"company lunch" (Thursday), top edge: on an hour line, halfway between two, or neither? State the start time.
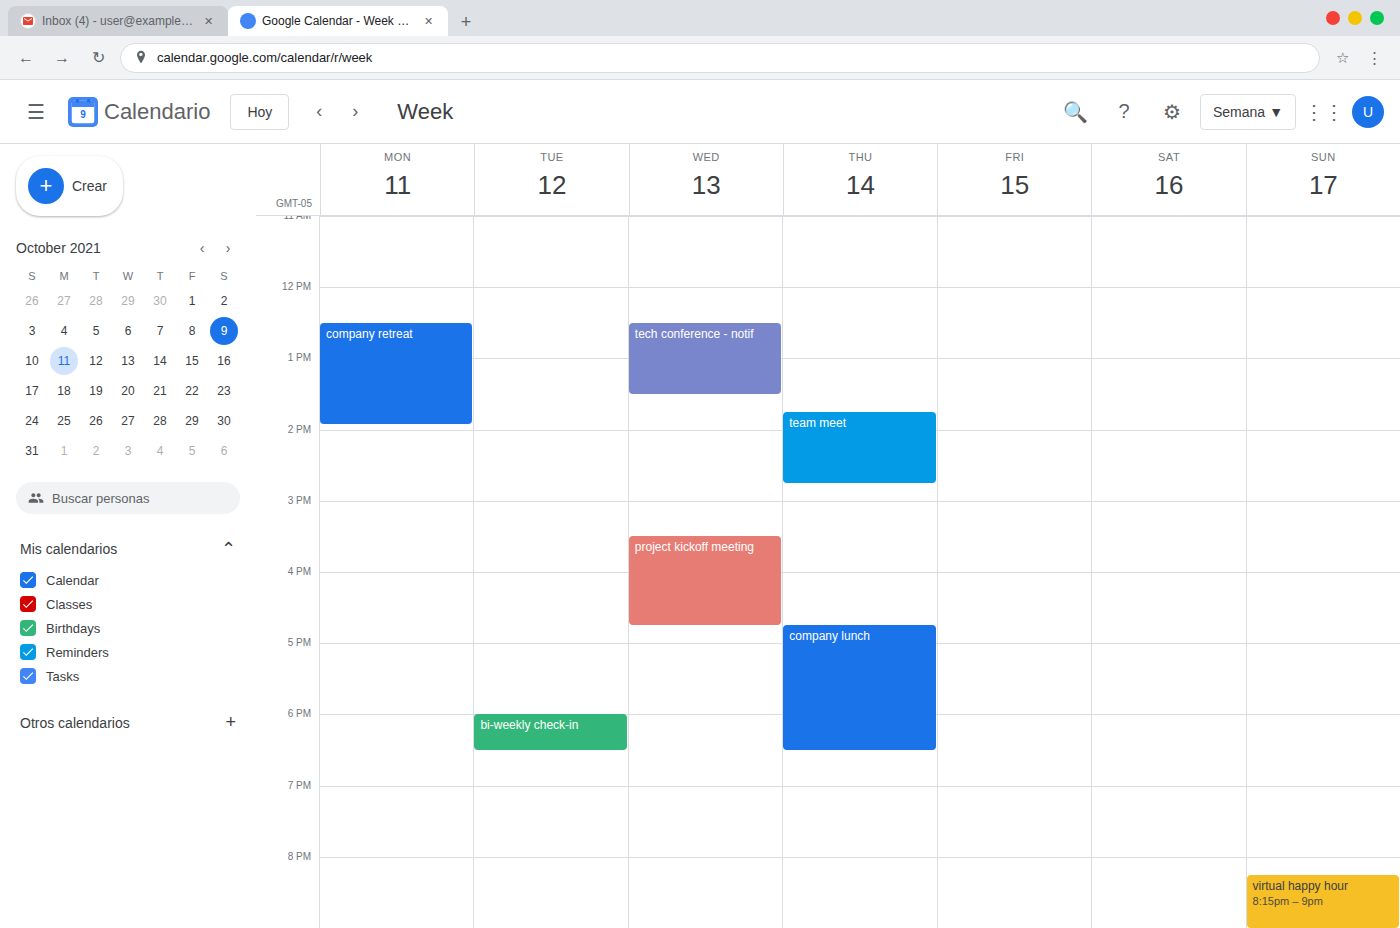
4:45 PM -- neither: three quarters of the way from the 4 PM line to the 5 PM line.